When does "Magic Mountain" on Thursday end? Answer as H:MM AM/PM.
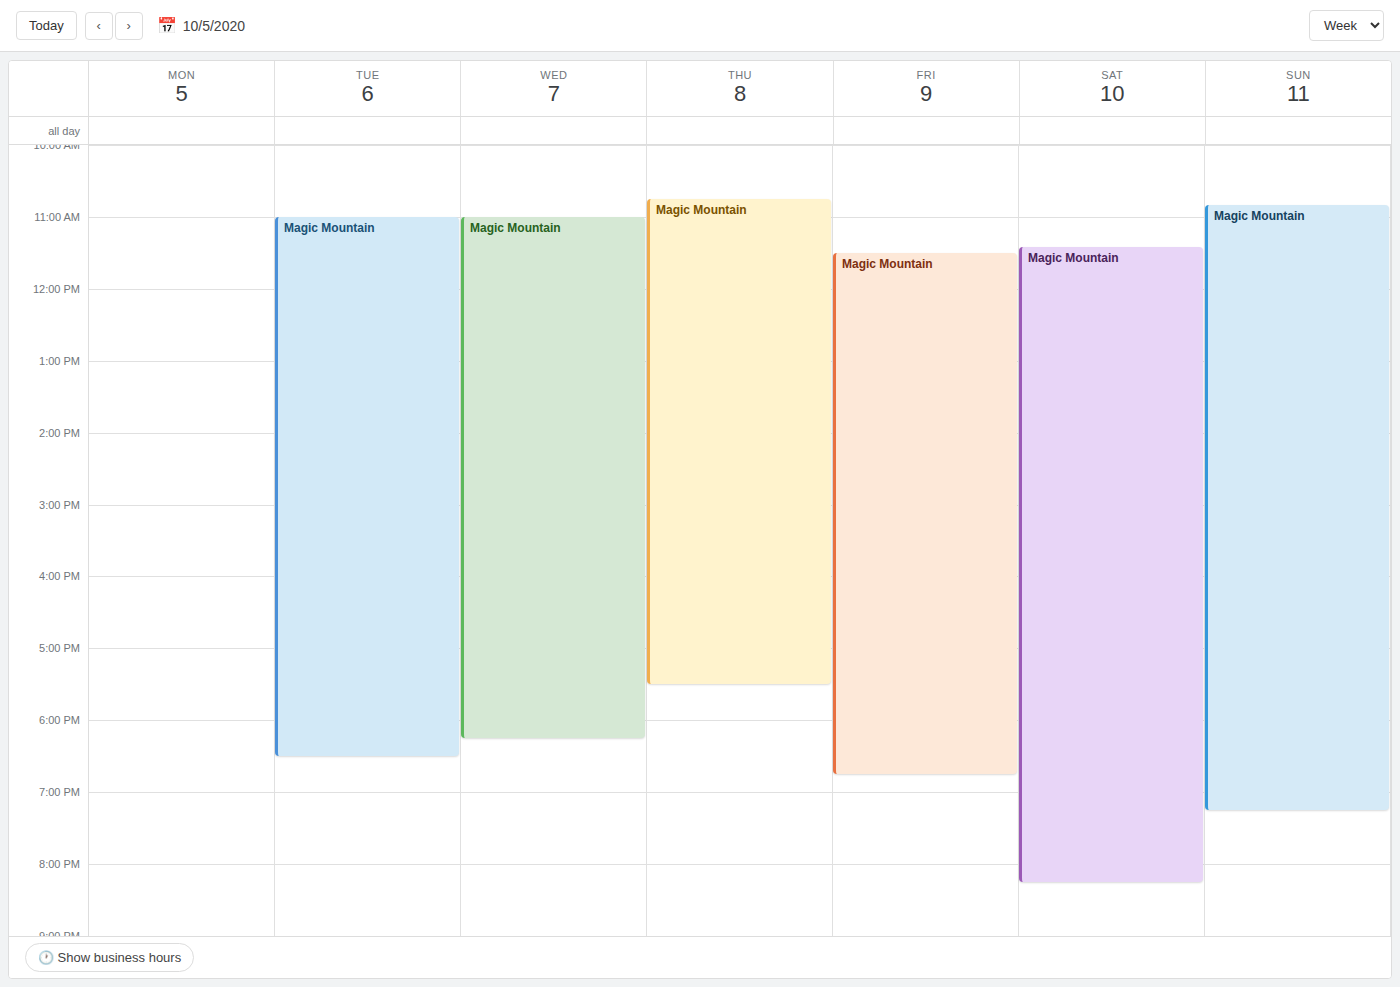
5:30 PM